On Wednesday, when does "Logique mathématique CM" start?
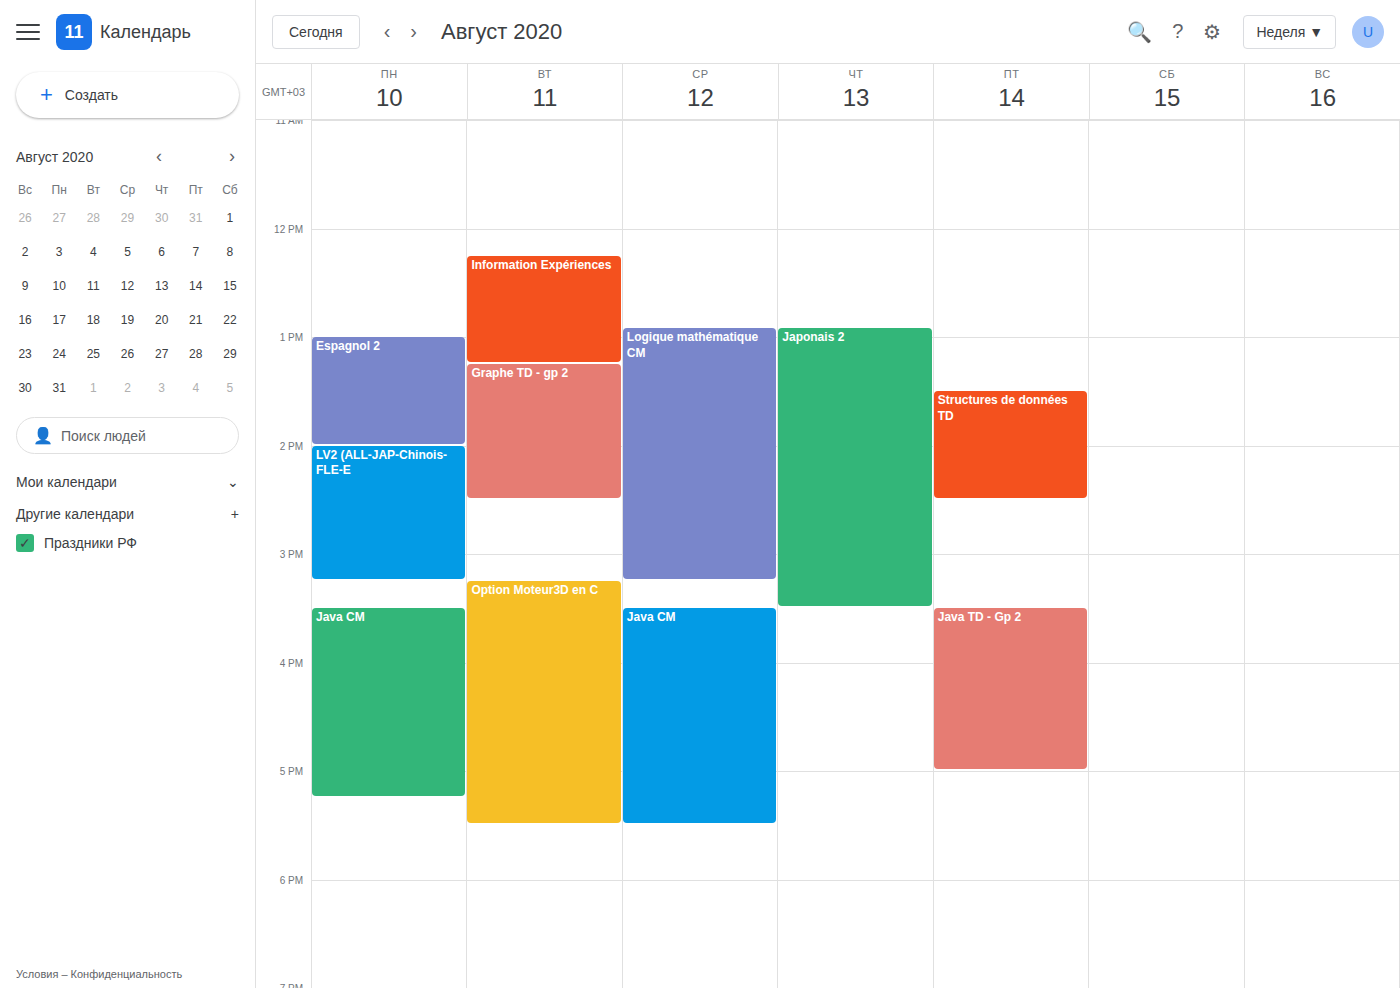
12:55 PM